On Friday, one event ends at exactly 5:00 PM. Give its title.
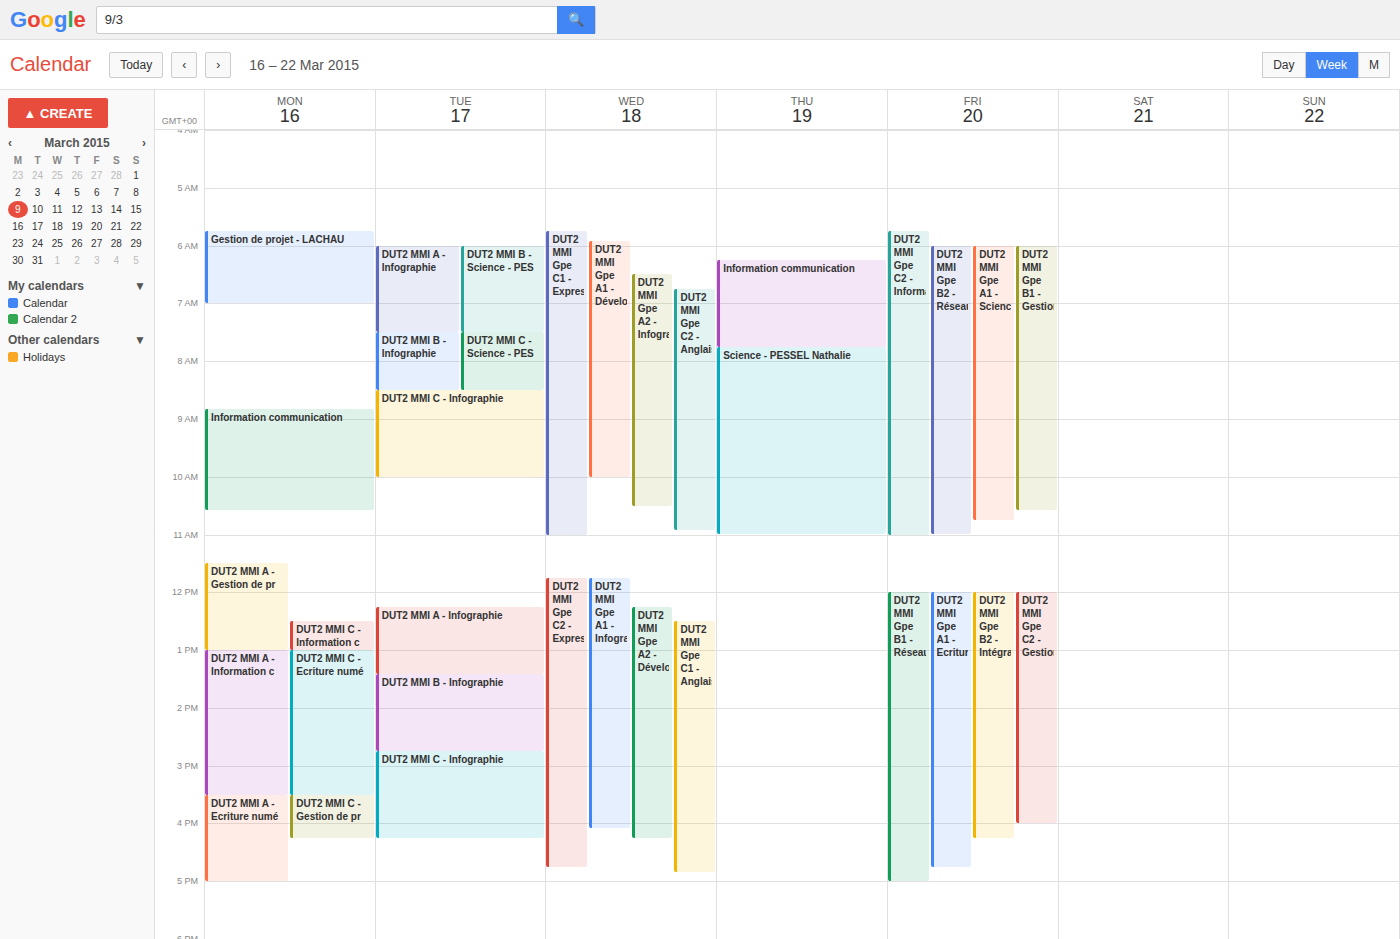
"DUT2 MMI Gpe B1 - Réseaux"